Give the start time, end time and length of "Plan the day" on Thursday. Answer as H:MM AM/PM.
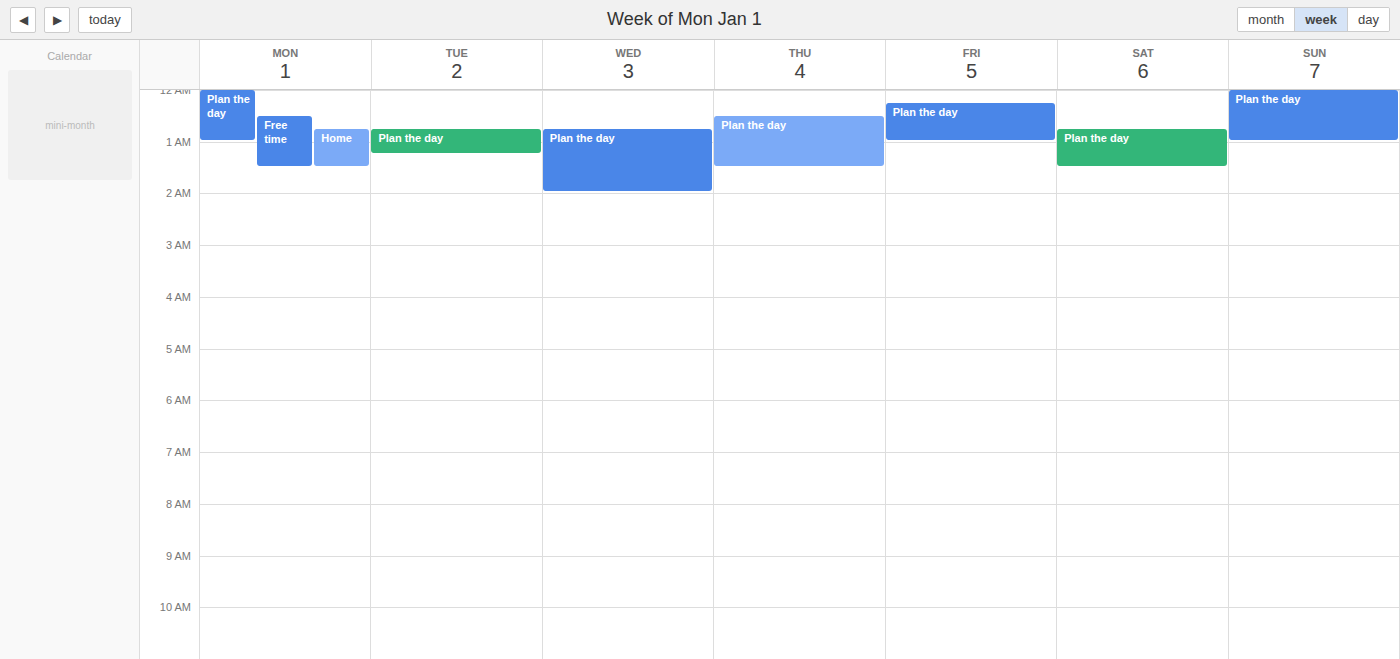
12:30 AM to 1:30 AM, 1 hour